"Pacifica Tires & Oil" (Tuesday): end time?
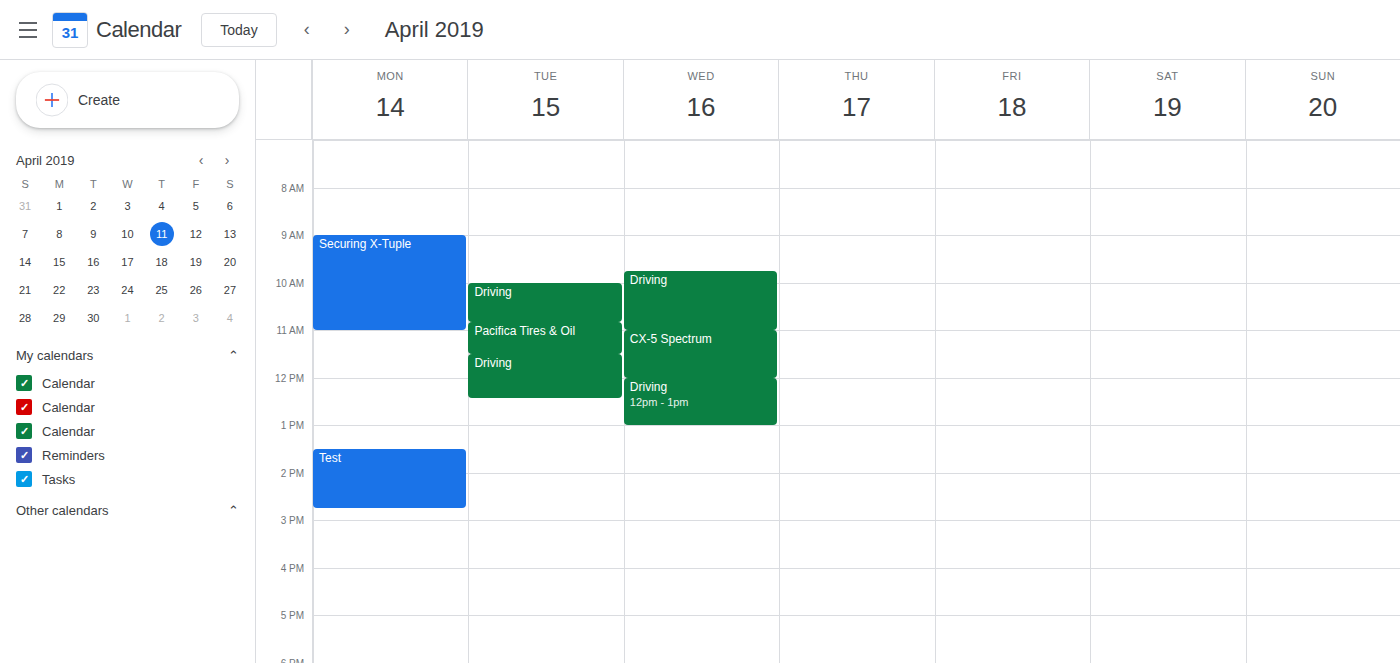
11:30 AM